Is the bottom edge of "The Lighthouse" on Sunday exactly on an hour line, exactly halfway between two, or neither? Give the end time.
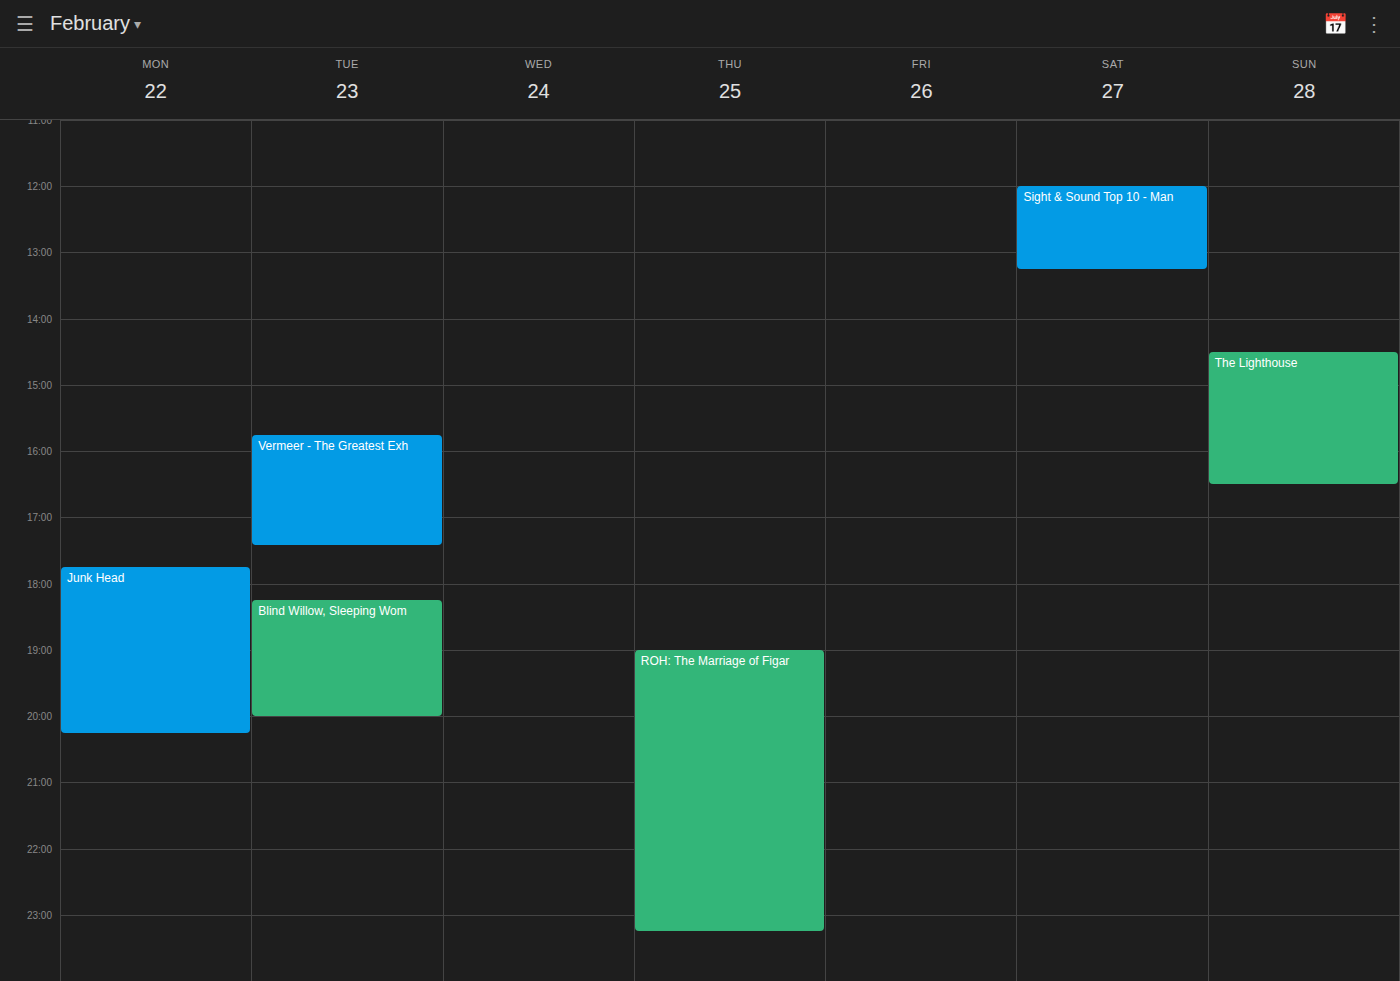
4:30 PM -- halfway between the 4 PM and 5 PM lines.